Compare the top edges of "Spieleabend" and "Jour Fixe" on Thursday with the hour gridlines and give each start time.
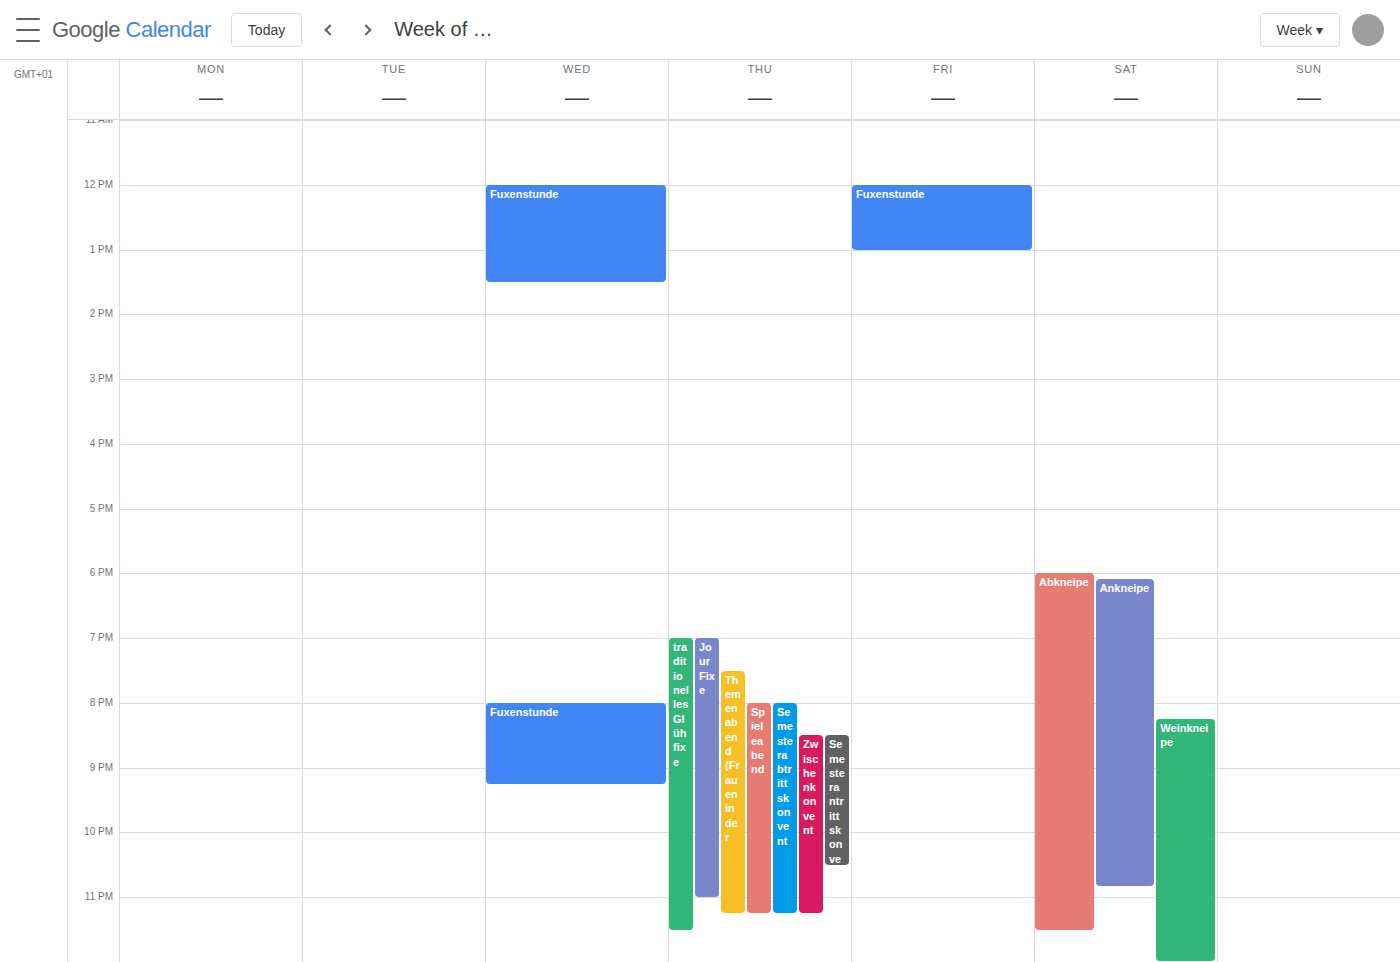
"Spieleabend": 8:00 PM, exactly on the 8 PM line. "Jour Fixe": 7:00 PM, exactly on the 7 PM line.